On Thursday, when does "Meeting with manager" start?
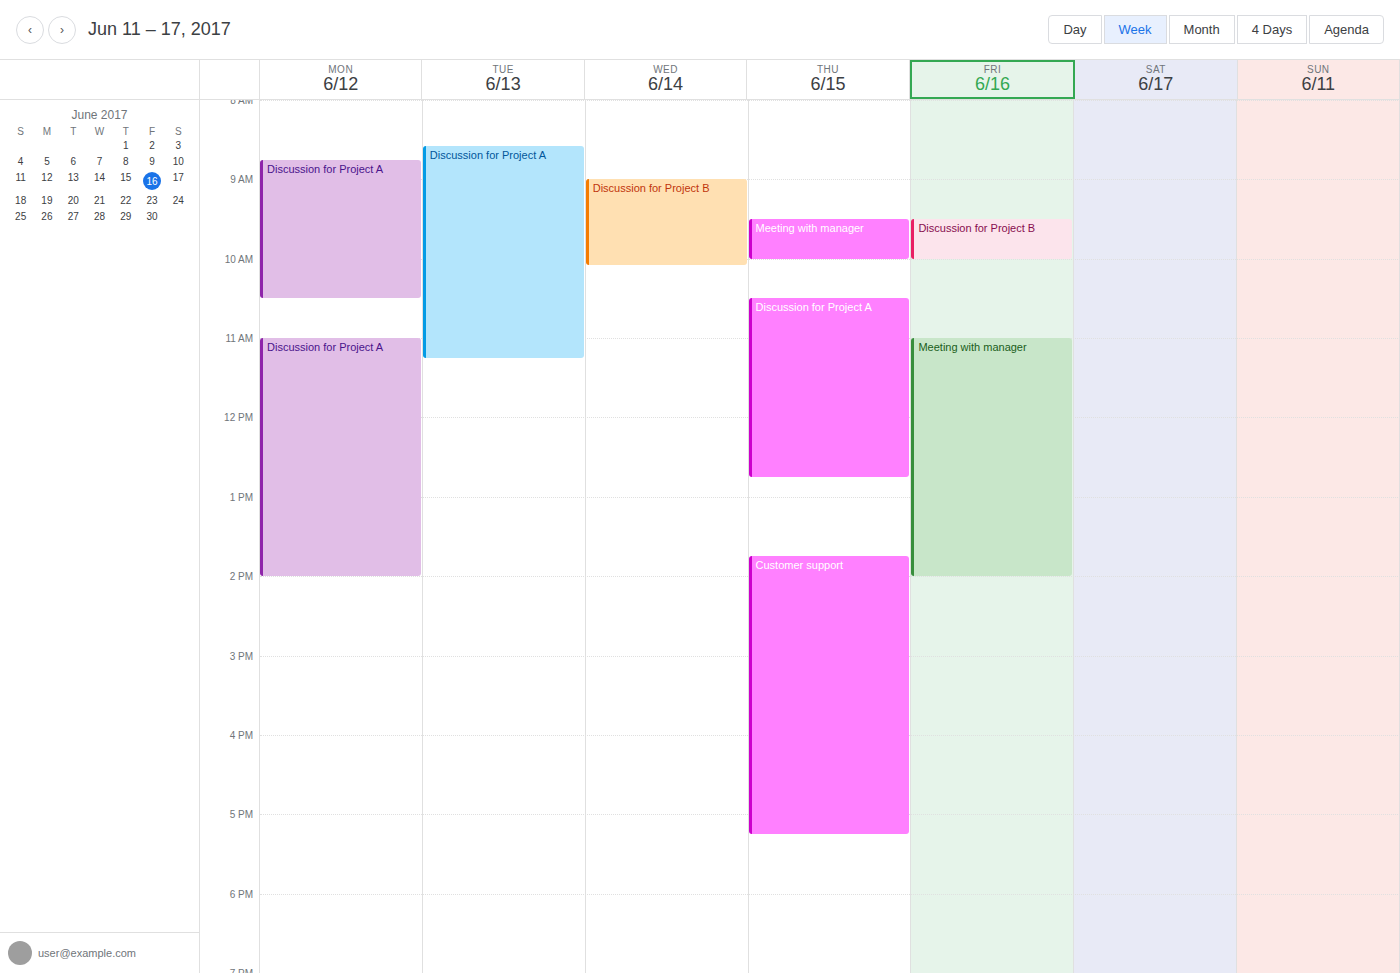
9:30 AM